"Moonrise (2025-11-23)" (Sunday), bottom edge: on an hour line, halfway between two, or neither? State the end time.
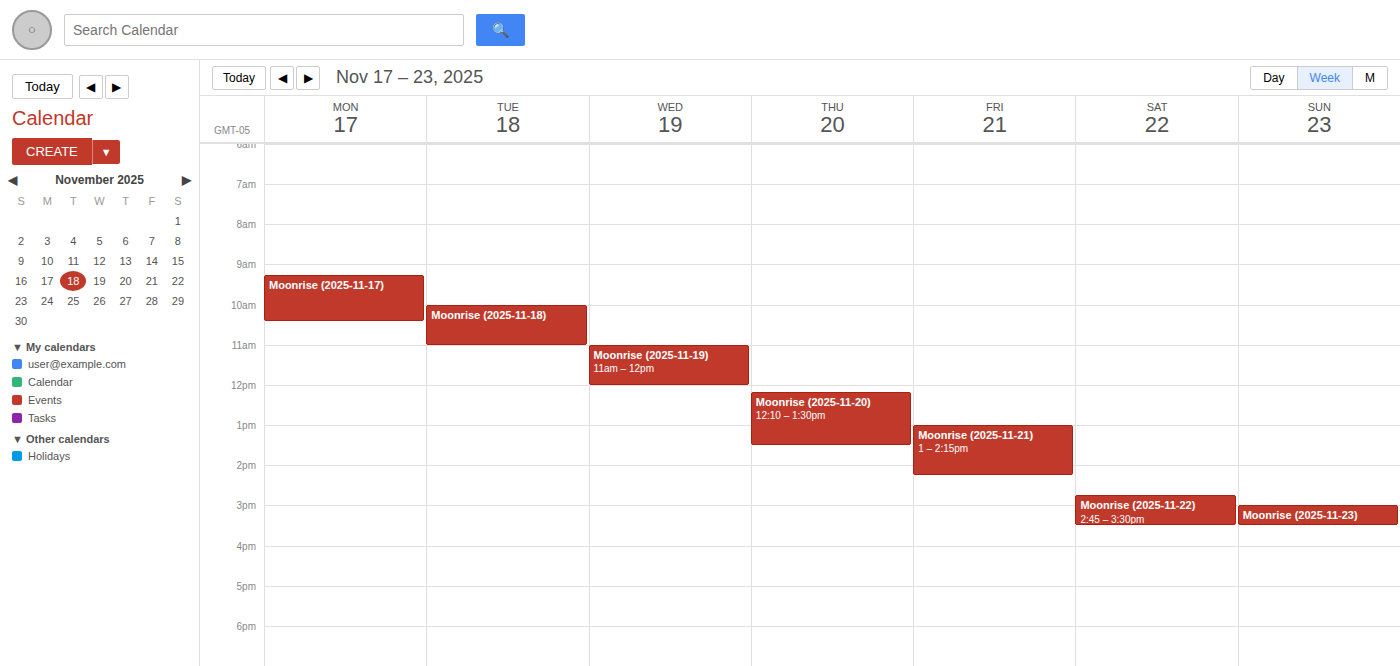
15:30 -- halfway between the 15:00 and 16:00 lines.